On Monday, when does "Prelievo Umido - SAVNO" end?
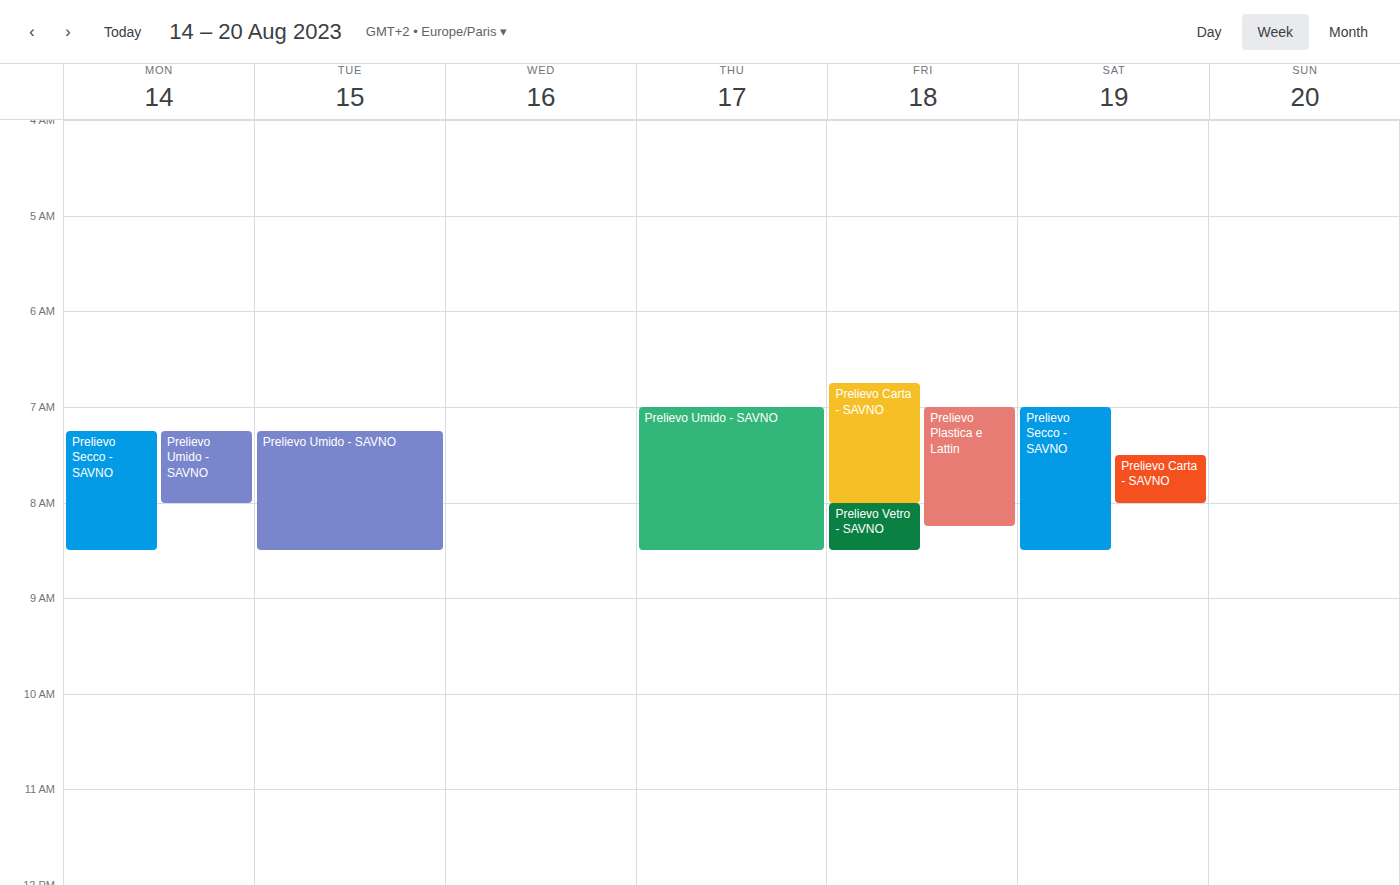
8:00 AM